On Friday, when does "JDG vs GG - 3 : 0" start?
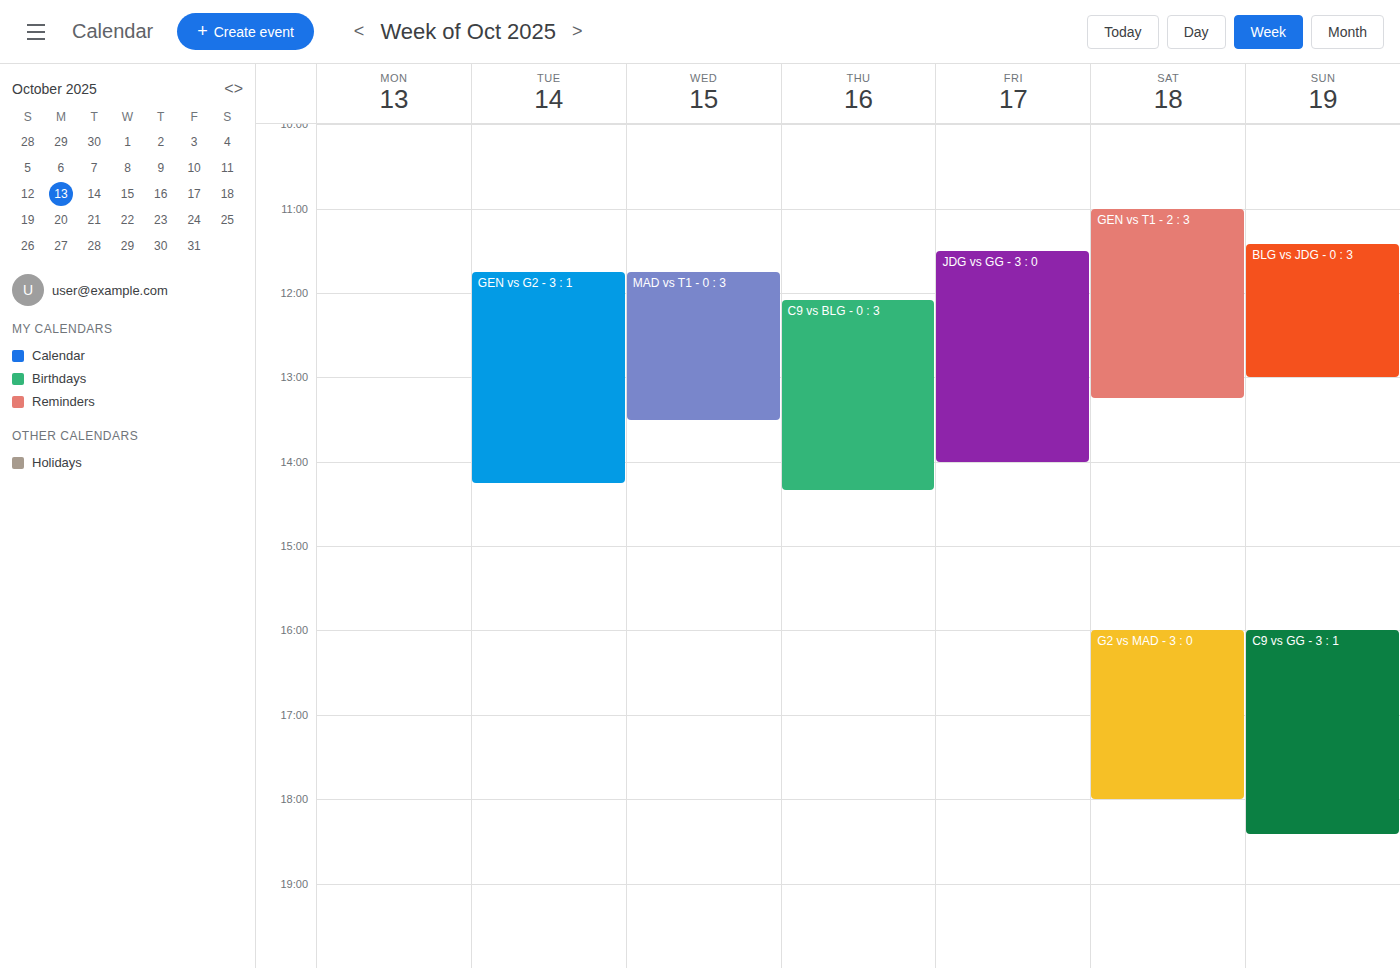
11:30 AM